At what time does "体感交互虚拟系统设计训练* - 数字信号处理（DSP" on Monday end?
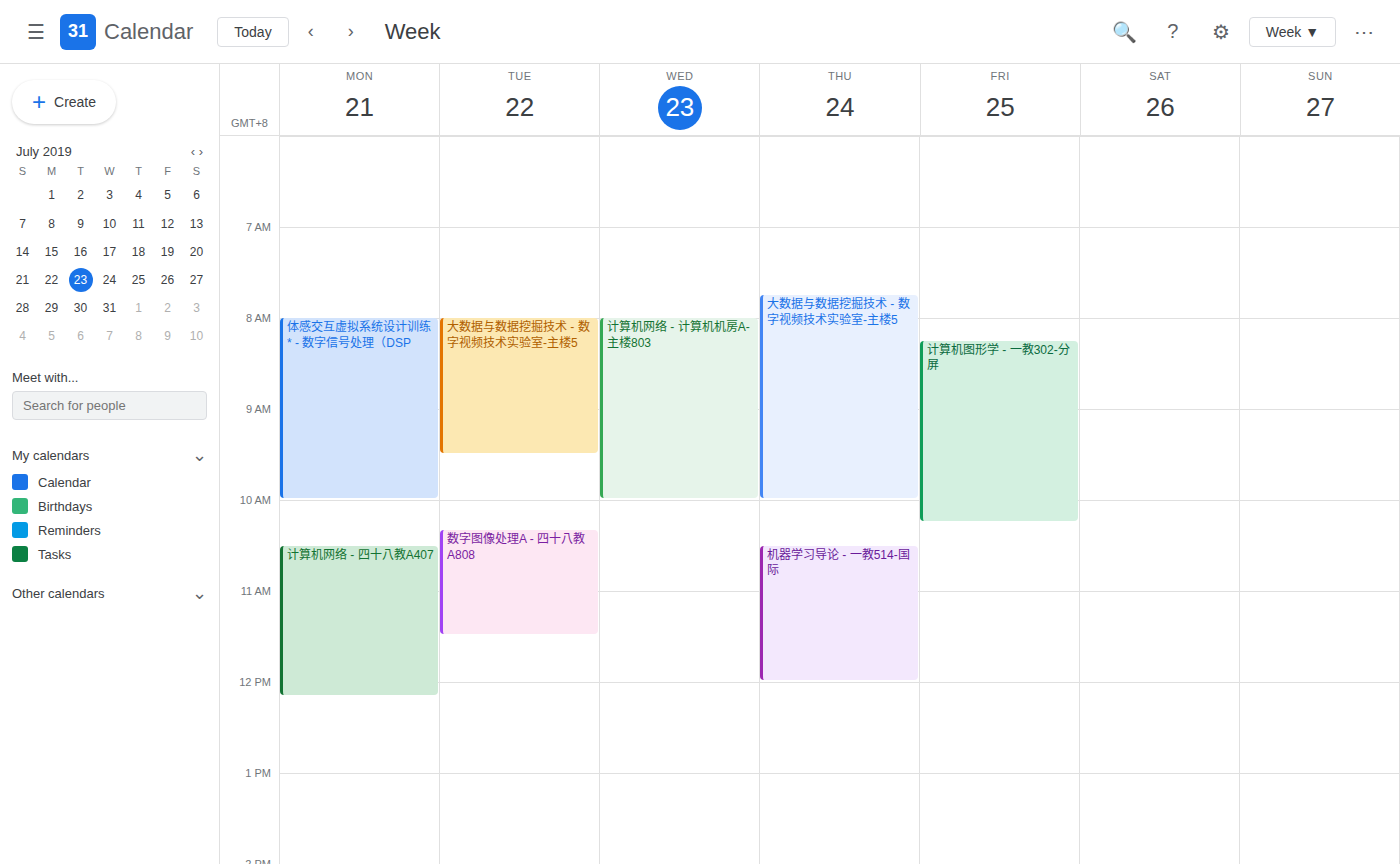
10:00 AM